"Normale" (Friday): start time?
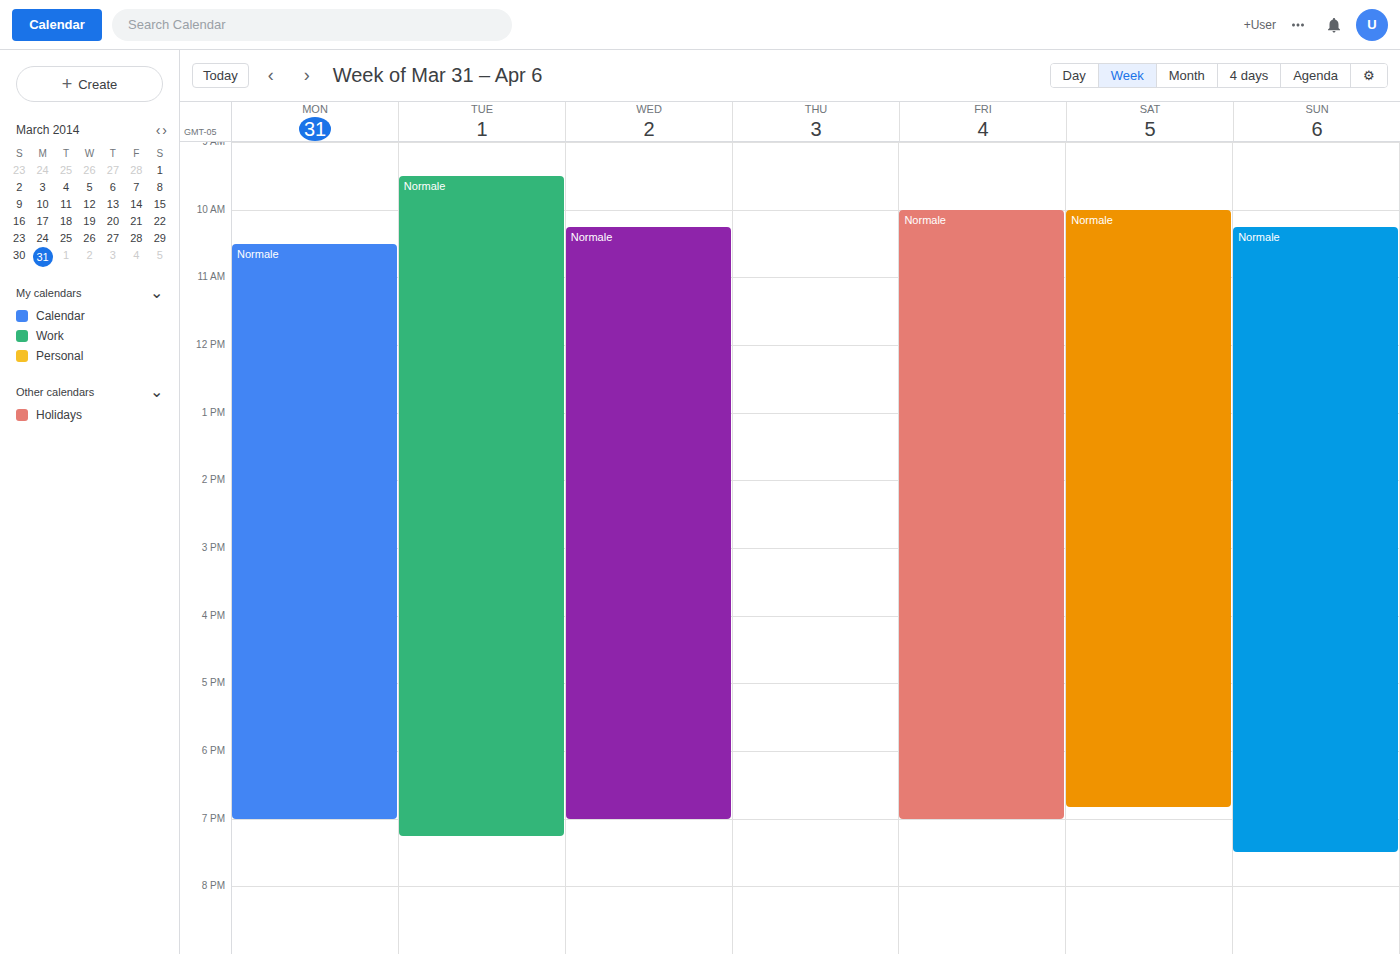
10:00 AM